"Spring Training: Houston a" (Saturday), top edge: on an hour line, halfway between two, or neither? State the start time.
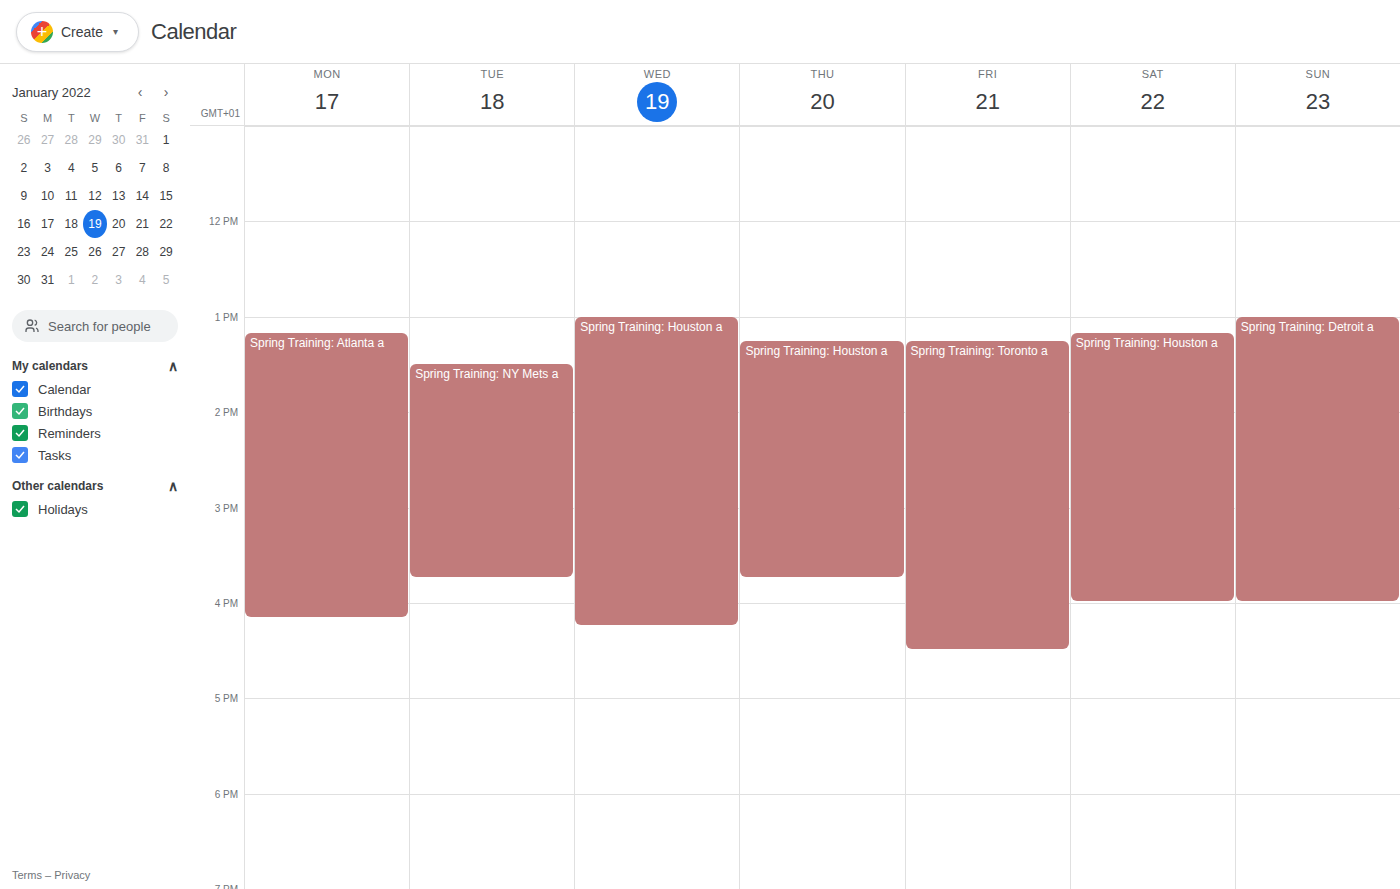
13:10 -- neither: 10 minutes below the 13:00 line and 50 minutes above the 14:00 line.